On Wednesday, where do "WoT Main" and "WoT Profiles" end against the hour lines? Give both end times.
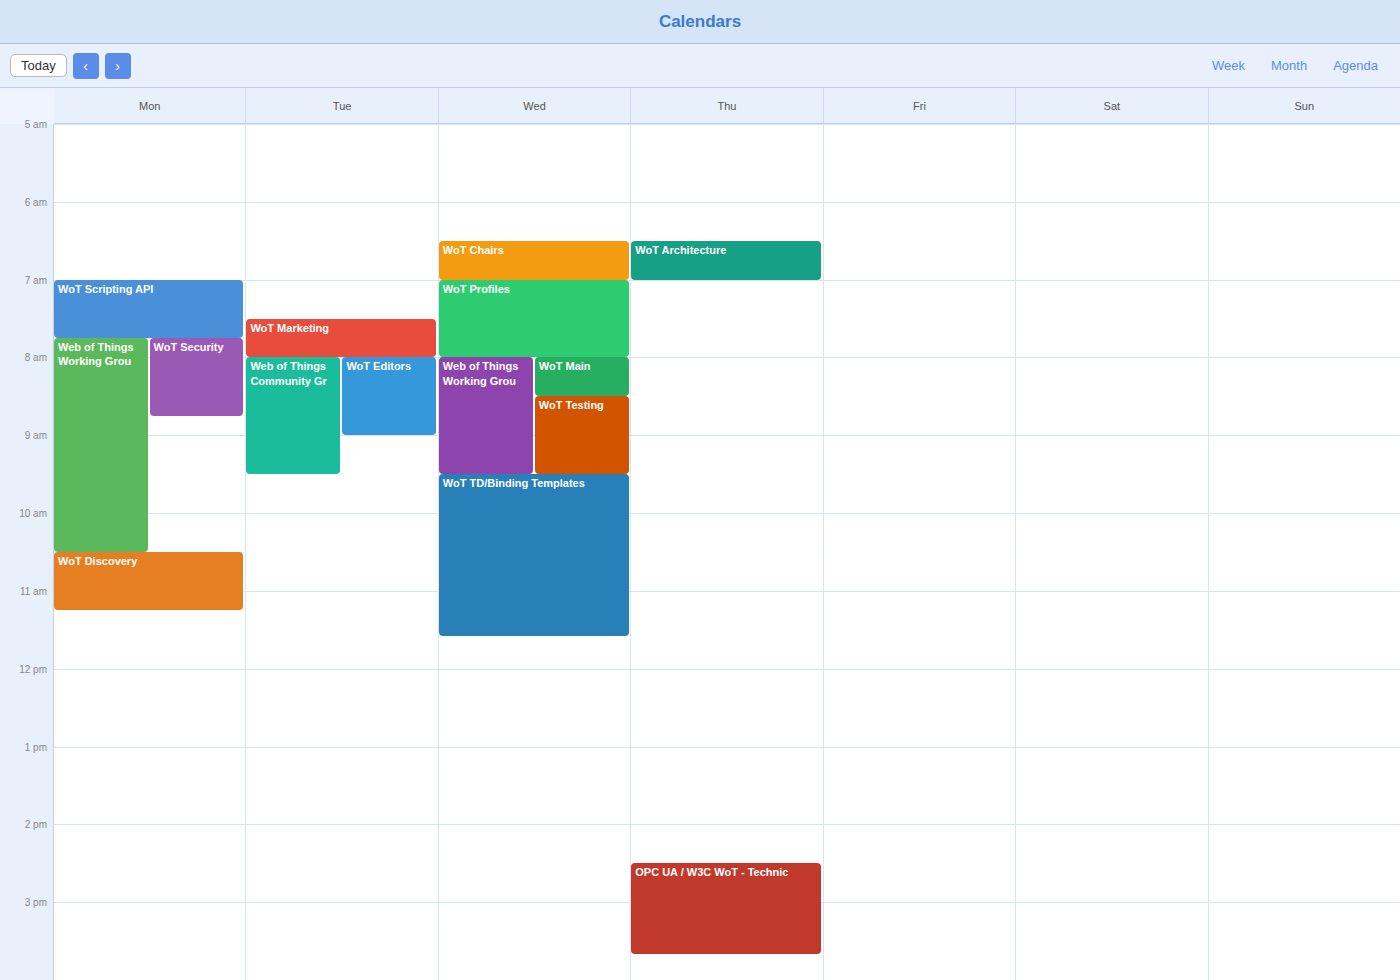
"WoT Main": 8:30 AM, halfway between the 8 AM and 9 AM lines. "WoT Profiles": 8:00 AM, exactly on the 8 AM line.